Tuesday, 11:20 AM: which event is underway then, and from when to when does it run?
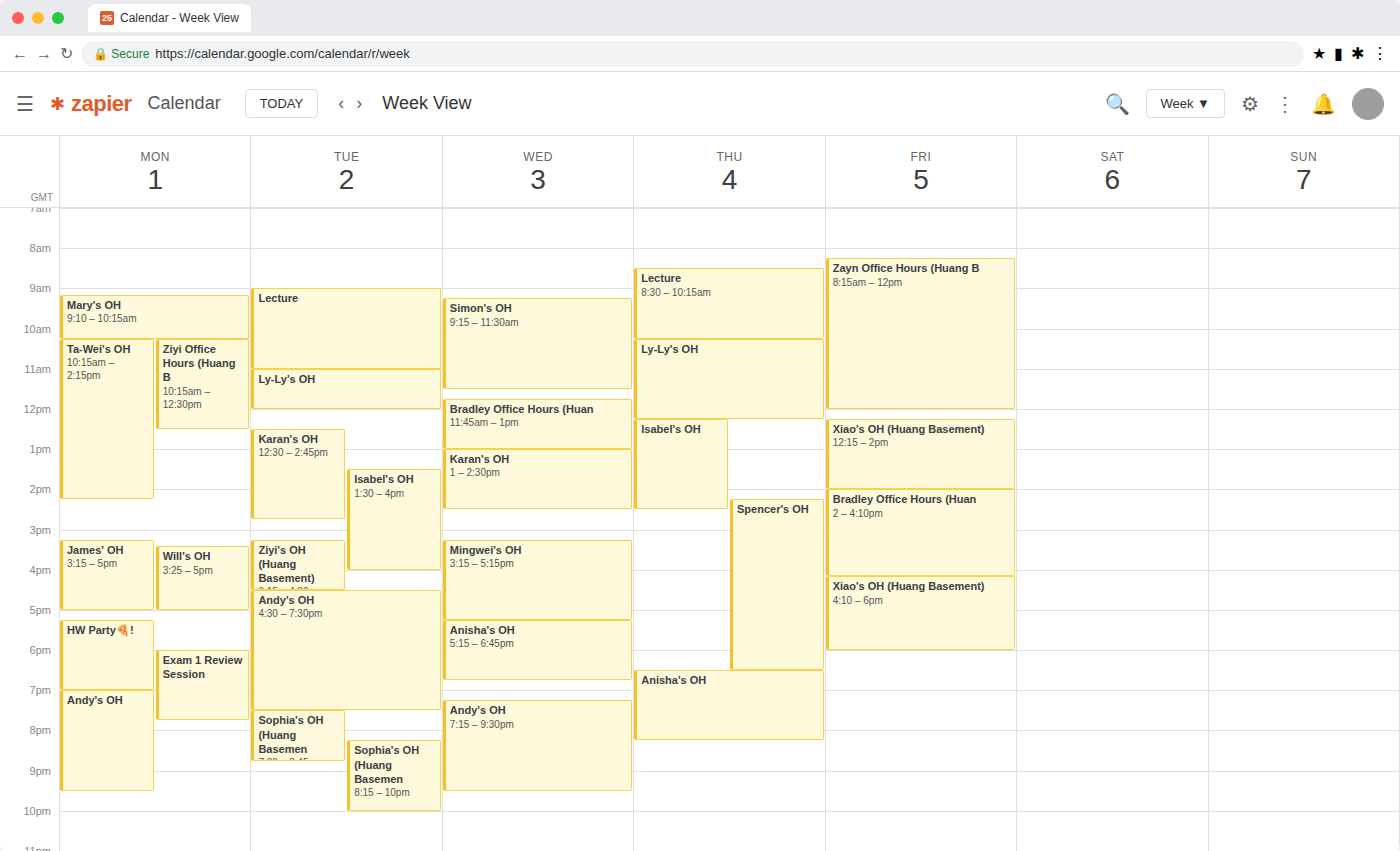
"Ly-Ly's OH", 11:00 AM to 12:00 PM